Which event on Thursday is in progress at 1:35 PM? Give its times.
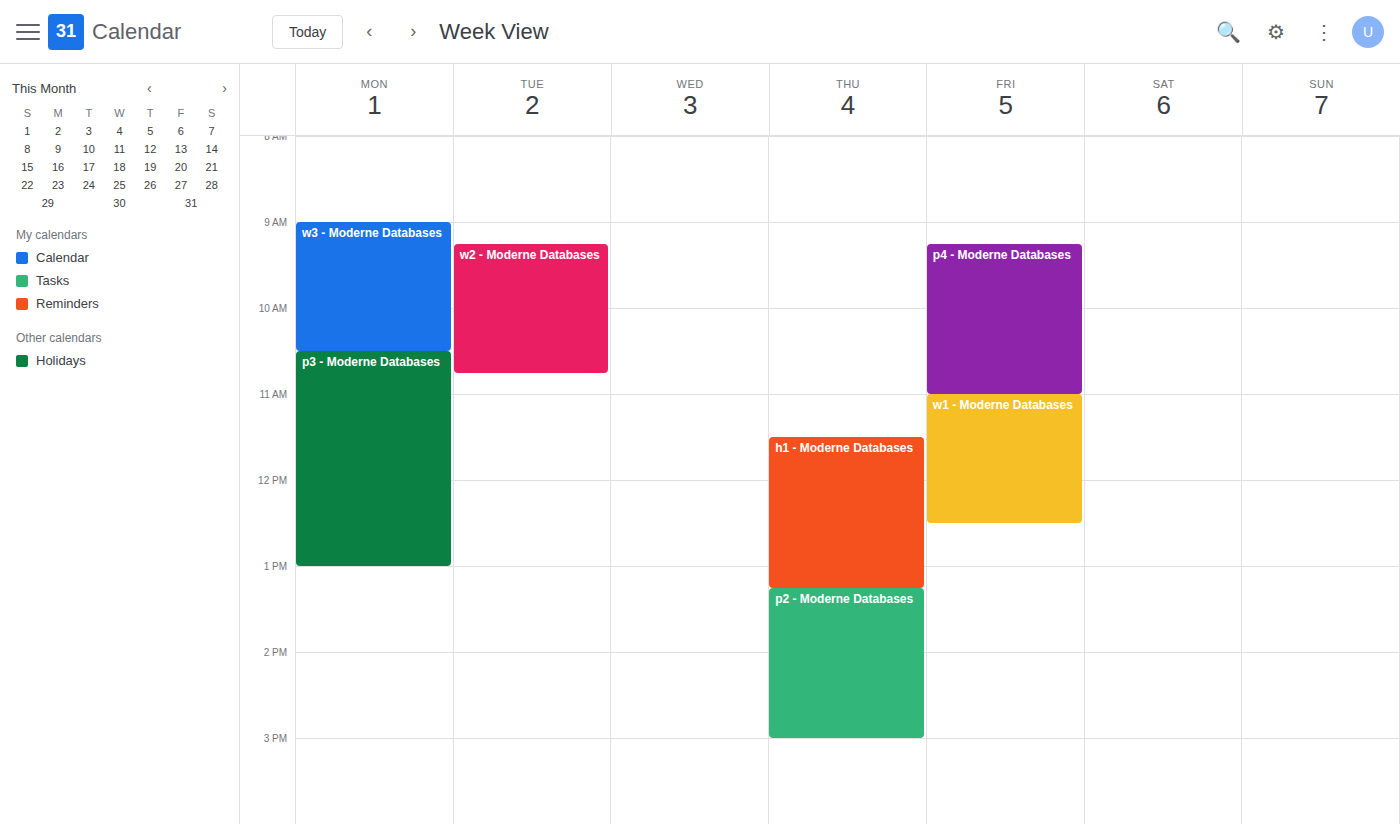
"p2 - Moderne Databases", 1:15 PM to 3:00 PM